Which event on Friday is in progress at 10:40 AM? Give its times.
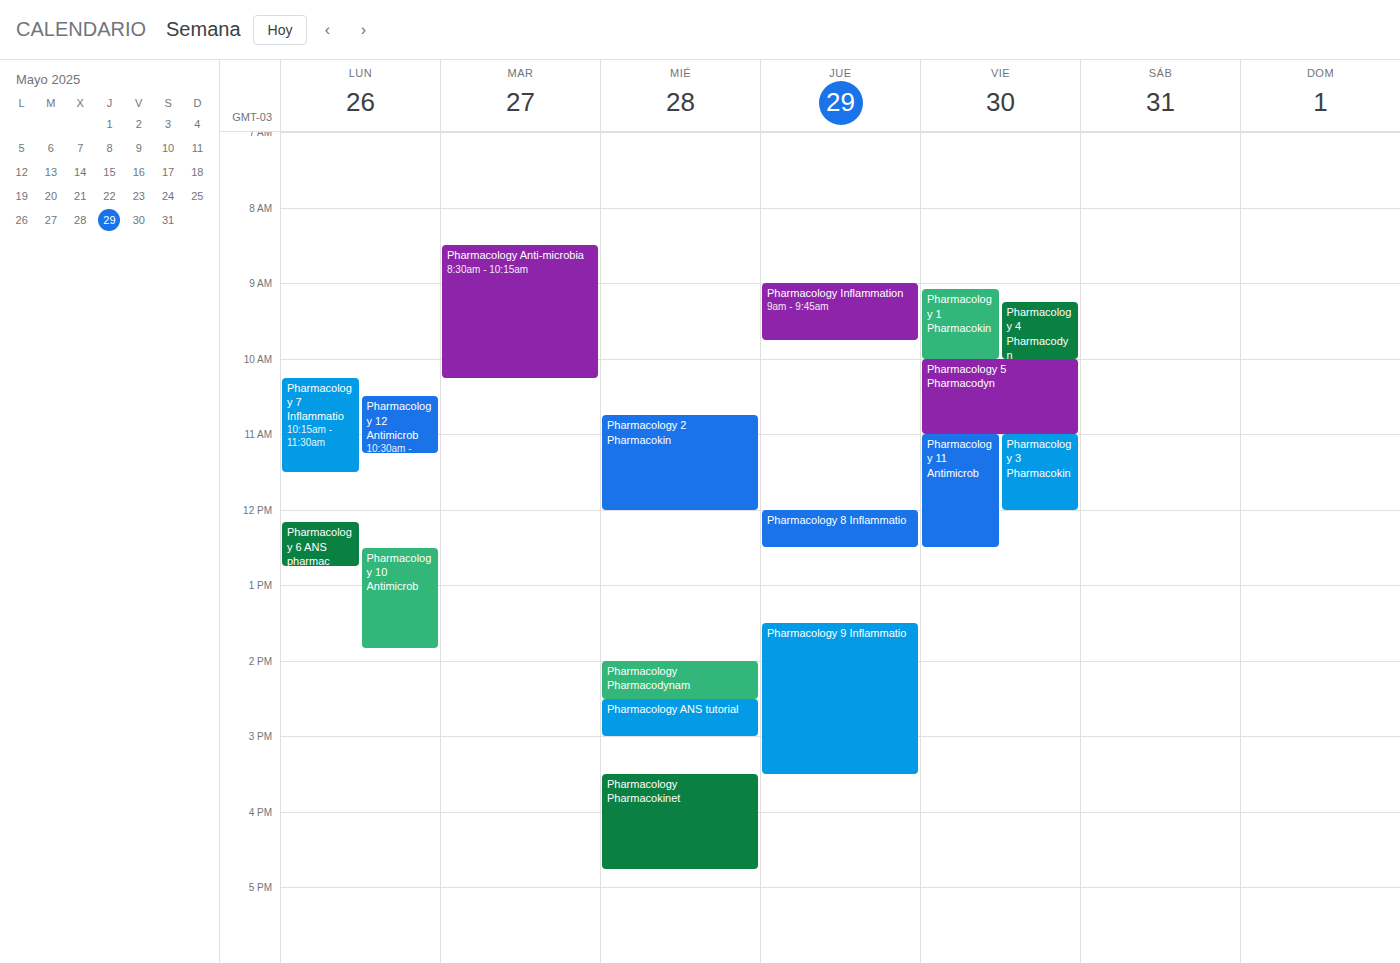
"Pharmacology 5 Pharmacodyn", 10:00 AM to 11:00 AM